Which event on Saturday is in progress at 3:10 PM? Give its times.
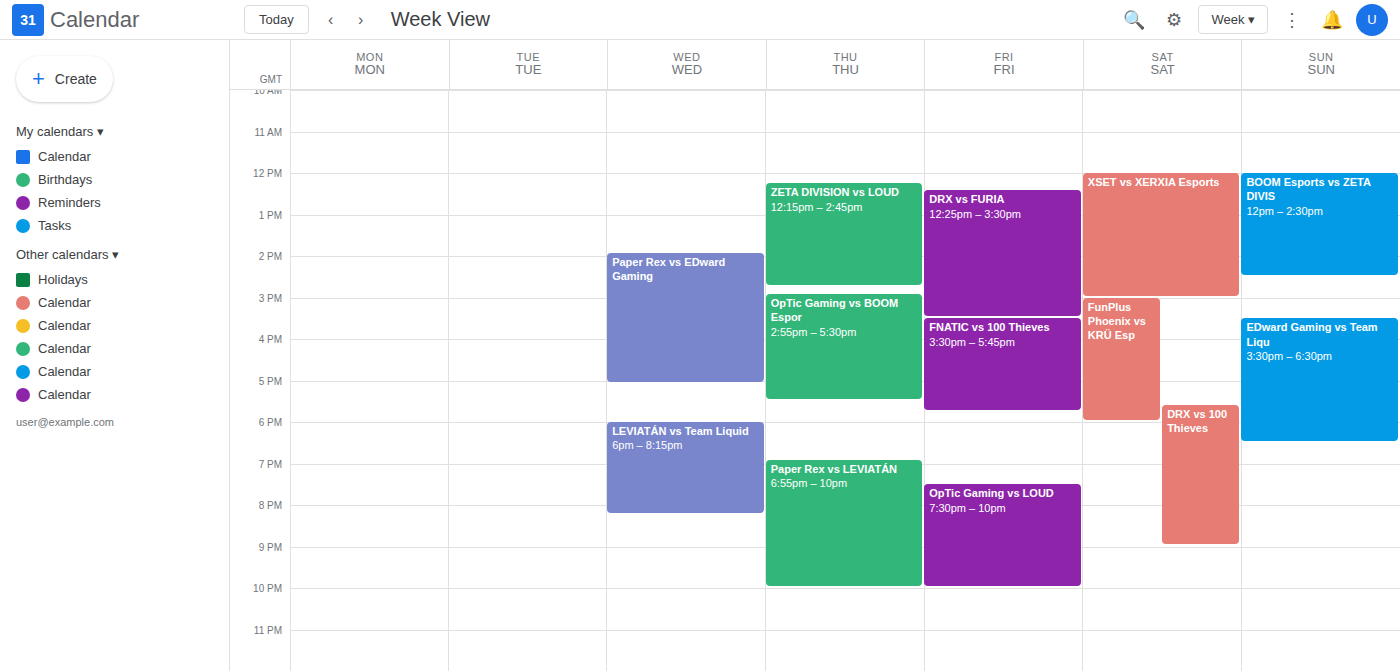
"FunPlus Phoenix vs KRÜ Esp", 3:00 PM to 6:00 PM